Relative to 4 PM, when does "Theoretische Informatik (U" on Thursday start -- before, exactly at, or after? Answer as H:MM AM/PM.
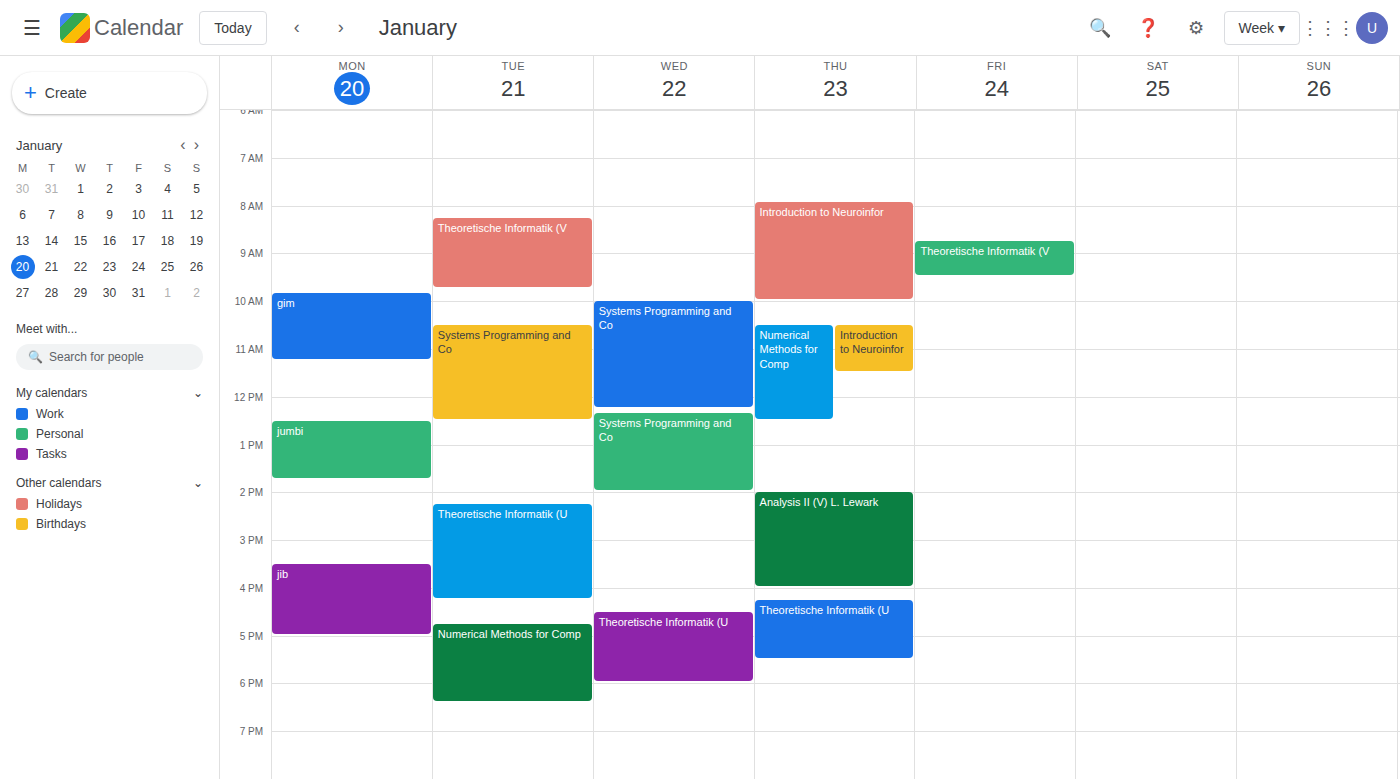
4:15 PM -- after 4 PM, 15 minutes below the 4 PM line.